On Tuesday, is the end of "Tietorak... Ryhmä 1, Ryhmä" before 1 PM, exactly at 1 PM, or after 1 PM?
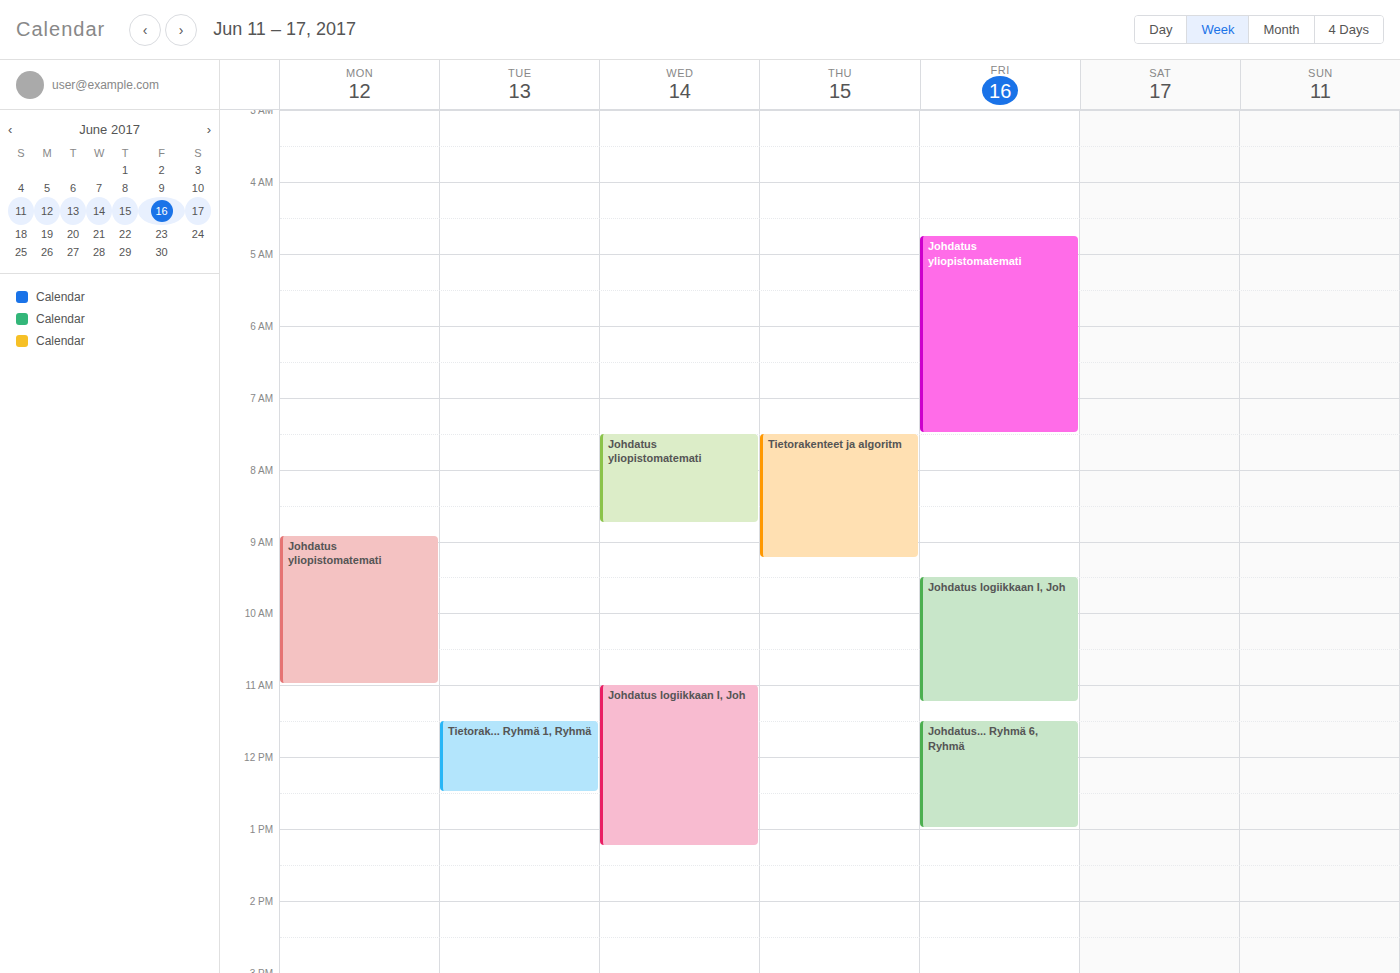
12:30 PM -- before 1 PM, 30 minutes above the 1 PM line.